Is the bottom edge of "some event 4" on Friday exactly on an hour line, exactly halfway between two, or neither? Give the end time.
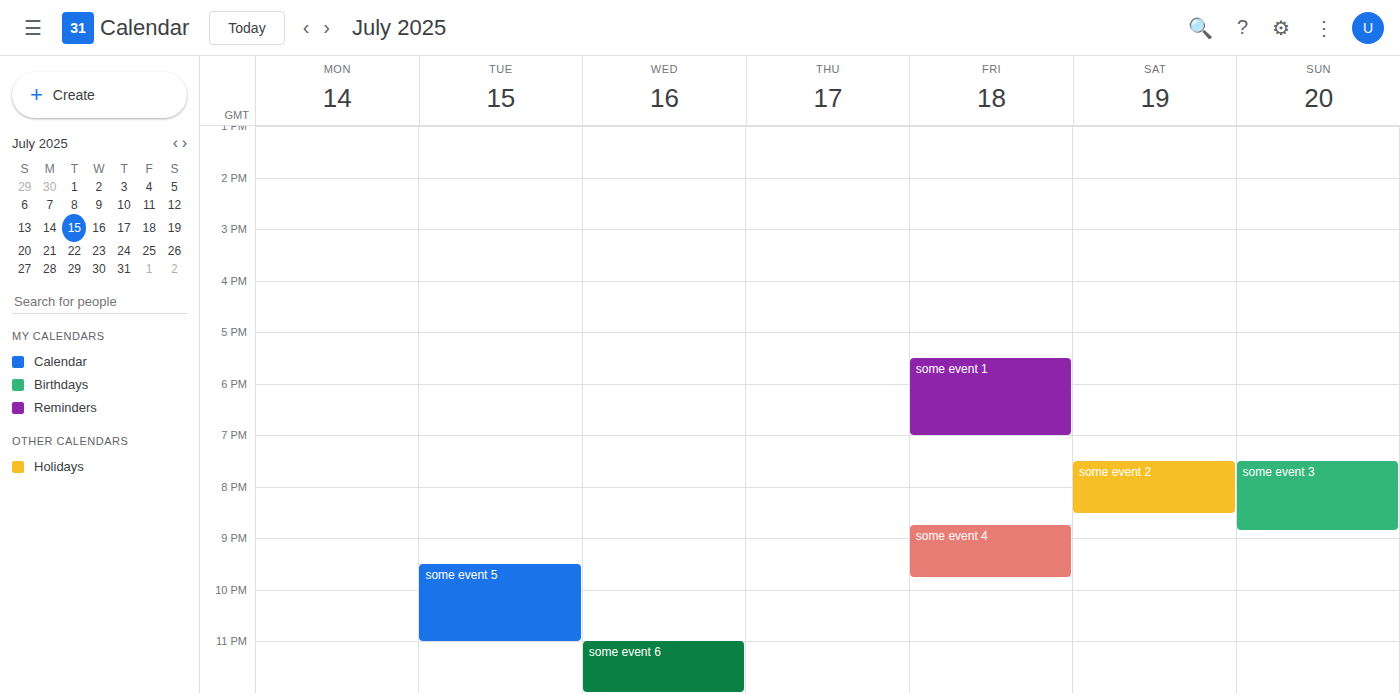
9:45 PM -- neither: three quarters of the way from the 9 PM line to the 10 PM line.